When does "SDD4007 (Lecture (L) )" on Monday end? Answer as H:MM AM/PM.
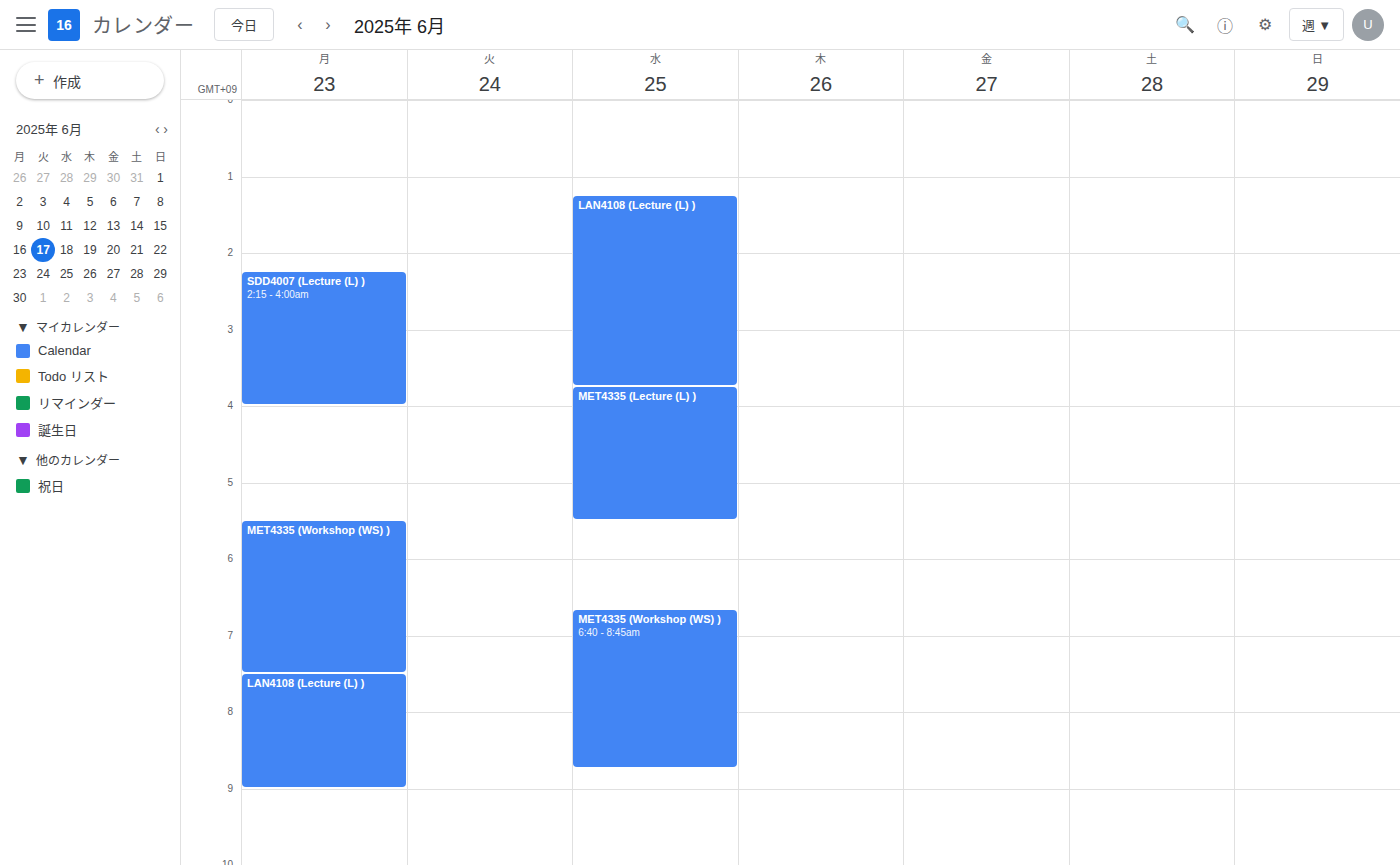
4:00 AM